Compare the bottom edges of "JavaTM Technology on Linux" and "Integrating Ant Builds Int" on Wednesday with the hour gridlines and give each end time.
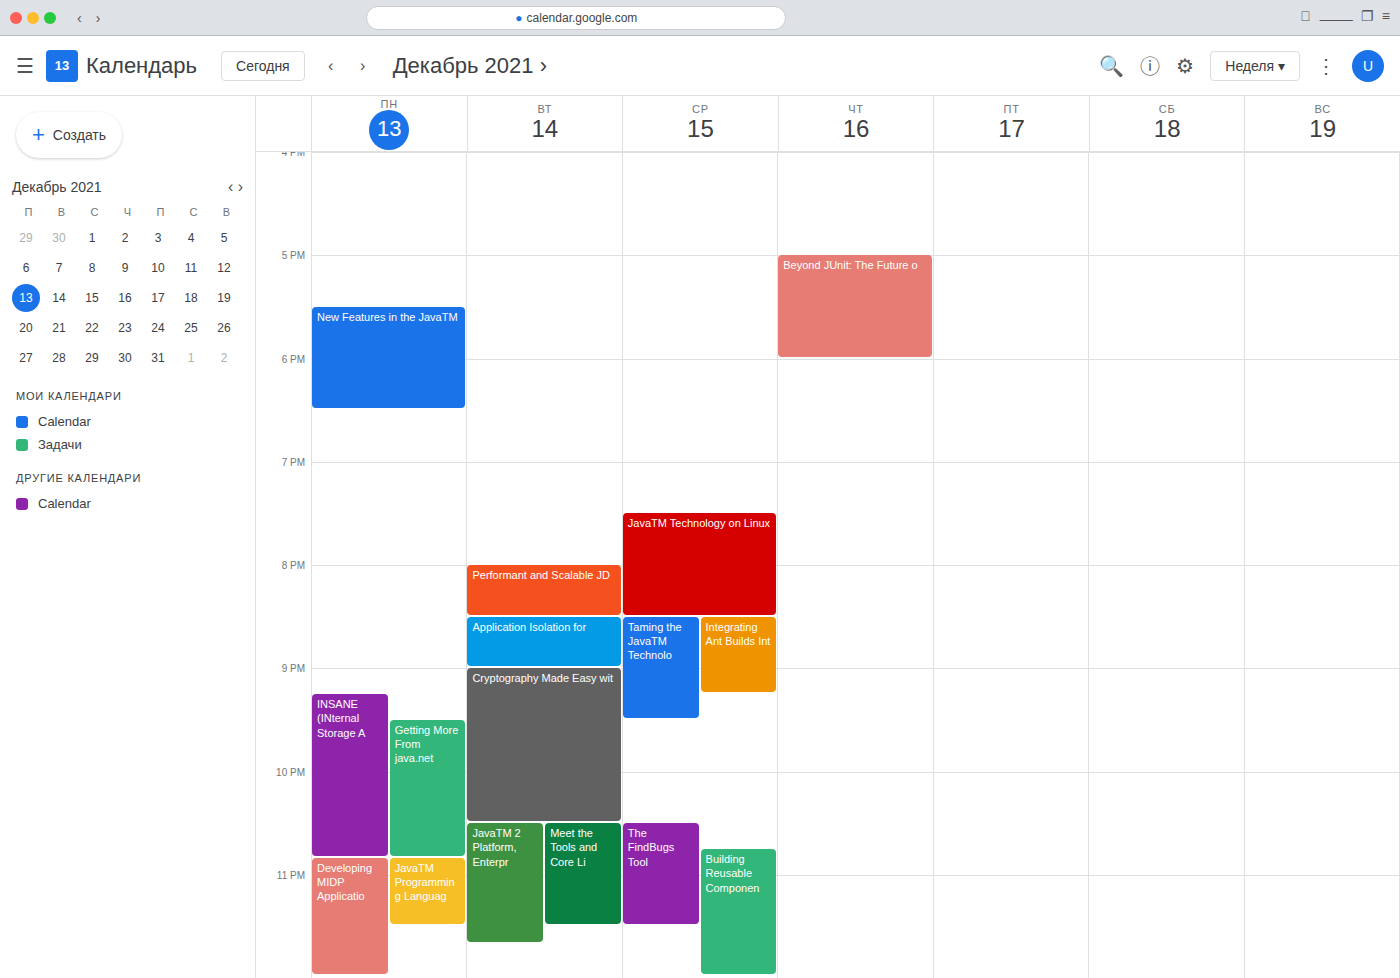
"JavaTM Technology on Linux": 8:30 PM, halfway between the 8 PM and 9 PM lines. "Integrating Ant Builds Int": 9:15 PM, neither: a quarter of the way from the 9 PM line to the 10 PM line.